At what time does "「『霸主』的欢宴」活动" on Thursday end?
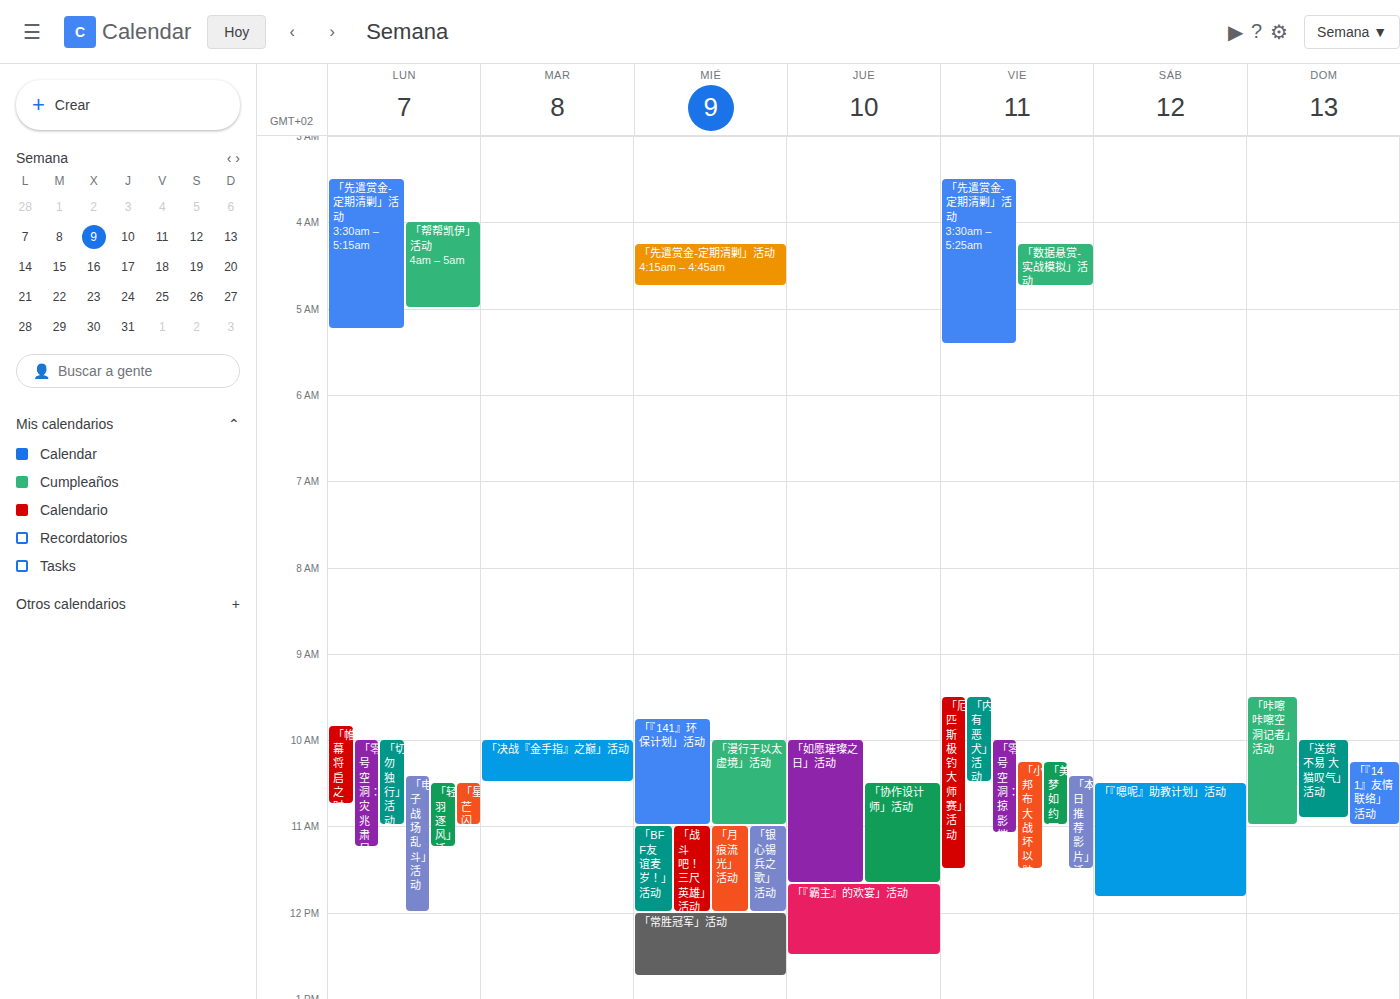
12:30 PM